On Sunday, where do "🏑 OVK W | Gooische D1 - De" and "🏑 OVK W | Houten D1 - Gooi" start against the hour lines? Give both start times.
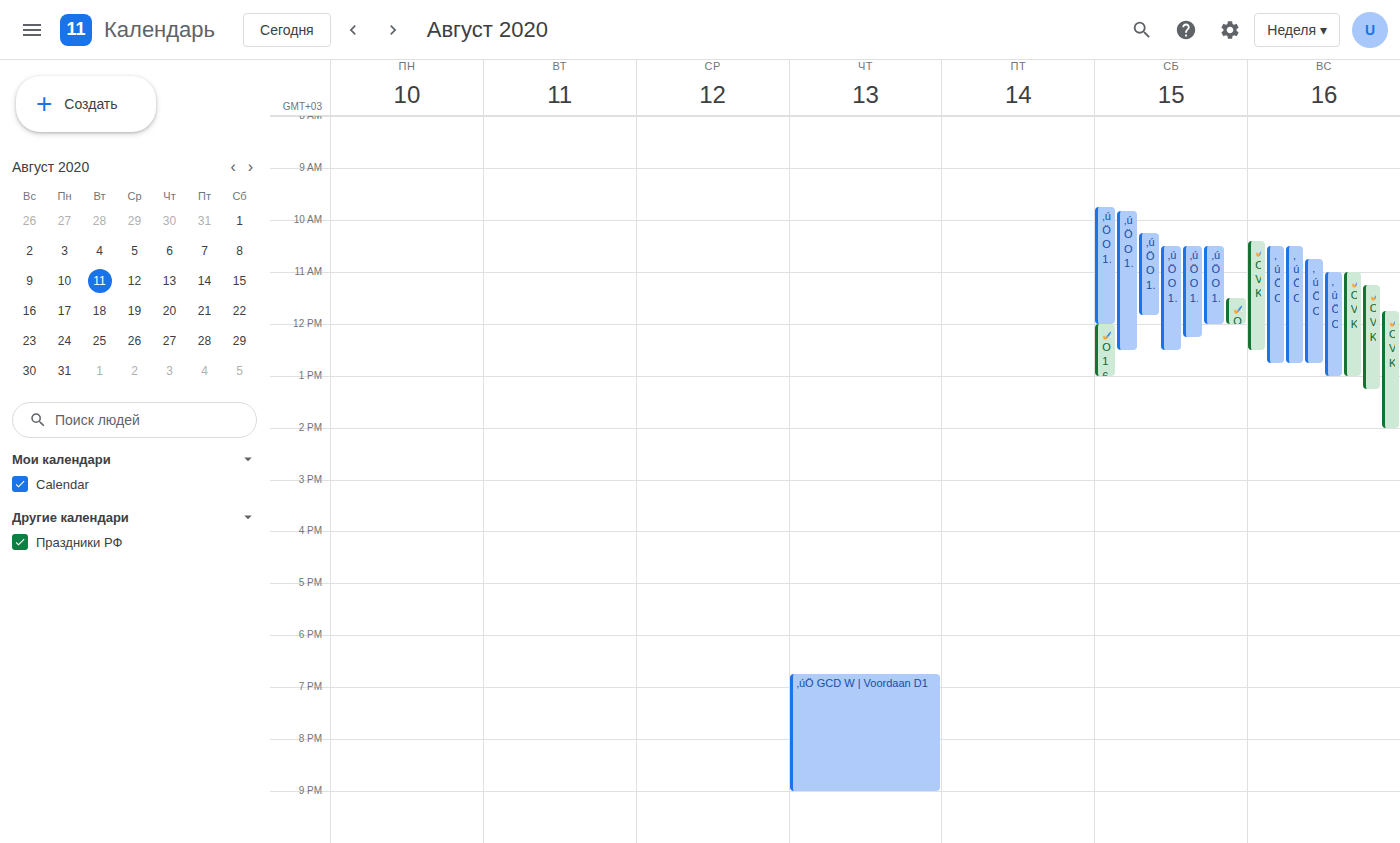
"🏑 OVK W | Gooische D1 - De": 11:15 AM, neither: a quarter of the way from the 11 AM line to the 12 PM line. "🏑 OVK W | Houten D1 - Gooi": 11:45 AM, neither: three quarters of the way from the 11 AM line to the 12 PM line.